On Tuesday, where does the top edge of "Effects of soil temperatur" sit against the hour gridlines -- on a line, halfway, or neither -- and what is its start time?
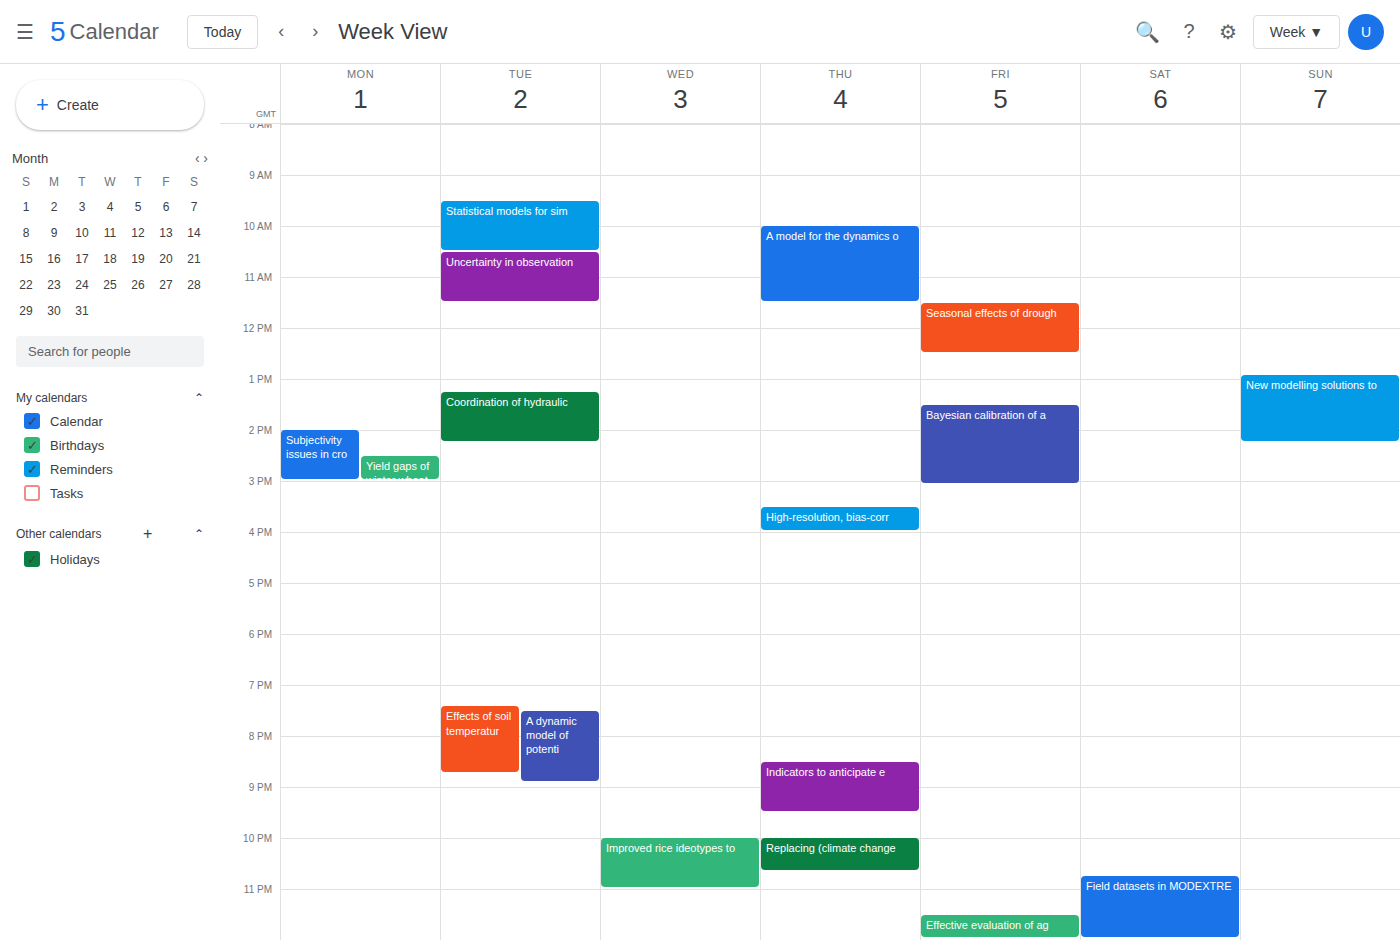
7:25 PM -- neither: 25 minutes below the 7 PM line and 35 minutes above the 8 PM line.